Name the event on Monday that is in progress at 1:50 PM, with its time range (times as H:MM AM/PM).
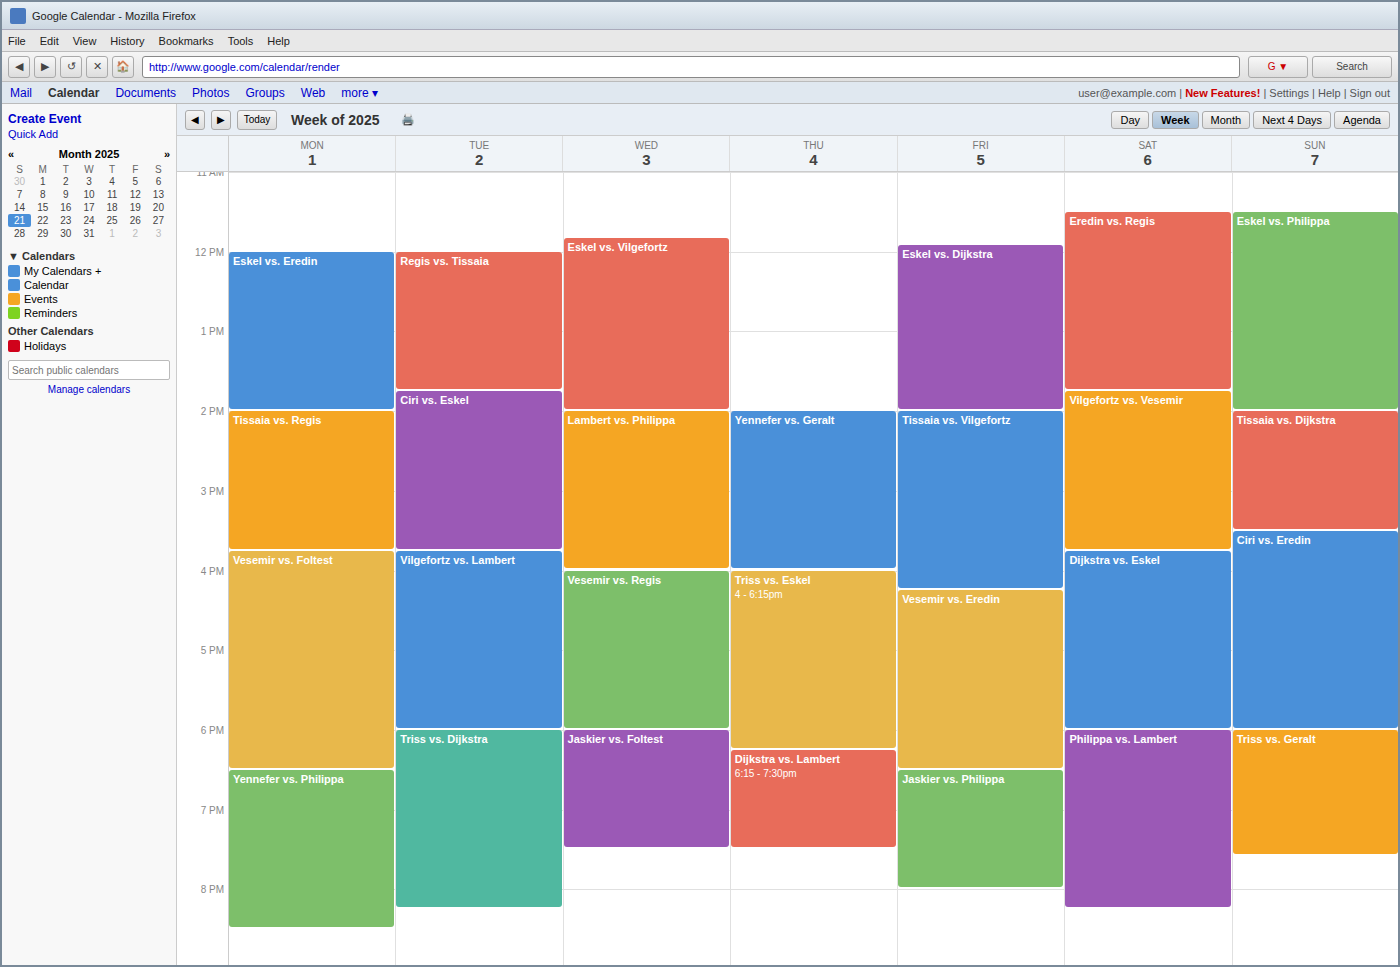
"Eskel vs. Eredin", 12:00 PM to 2:00 PM